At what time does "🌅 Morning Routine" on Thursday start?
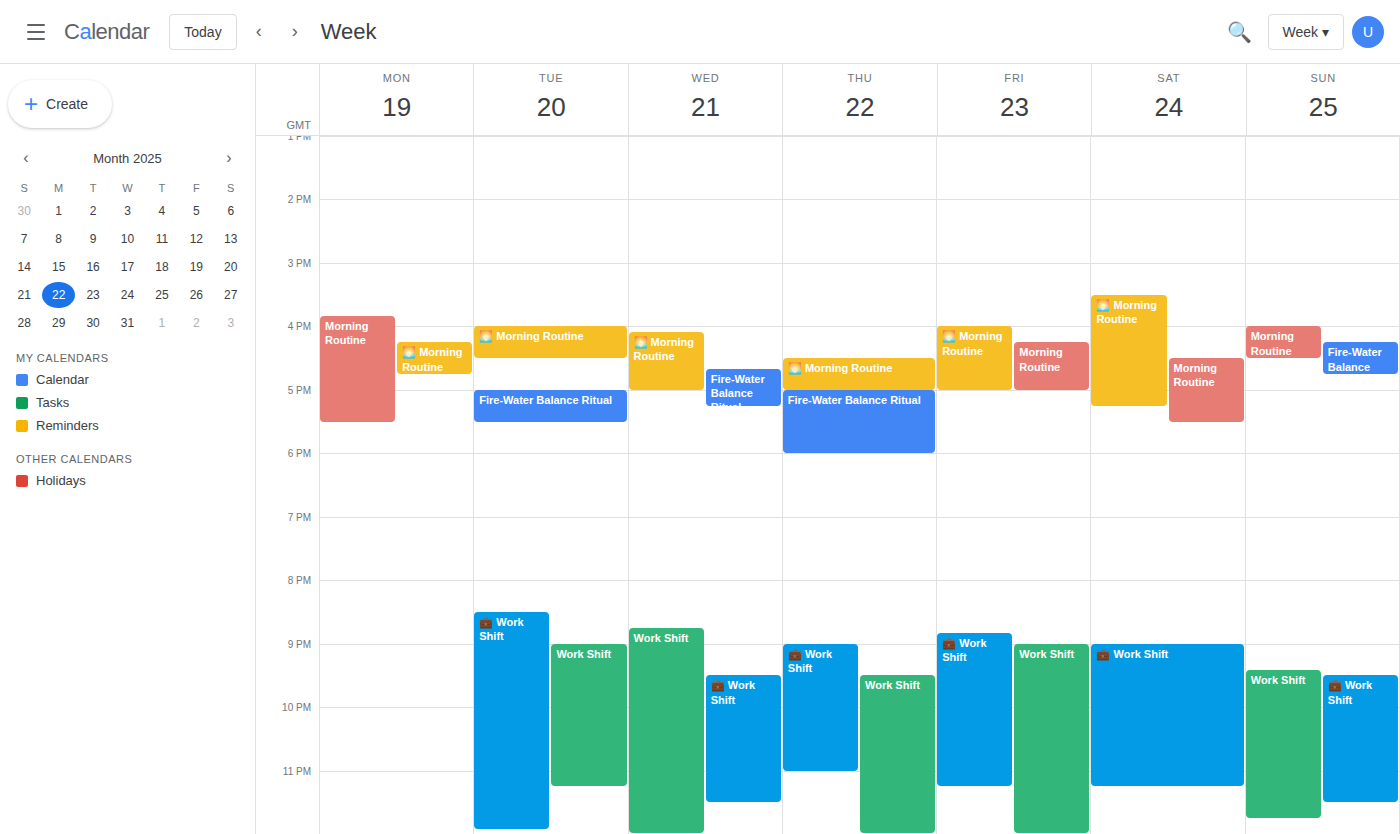
4:30 PM